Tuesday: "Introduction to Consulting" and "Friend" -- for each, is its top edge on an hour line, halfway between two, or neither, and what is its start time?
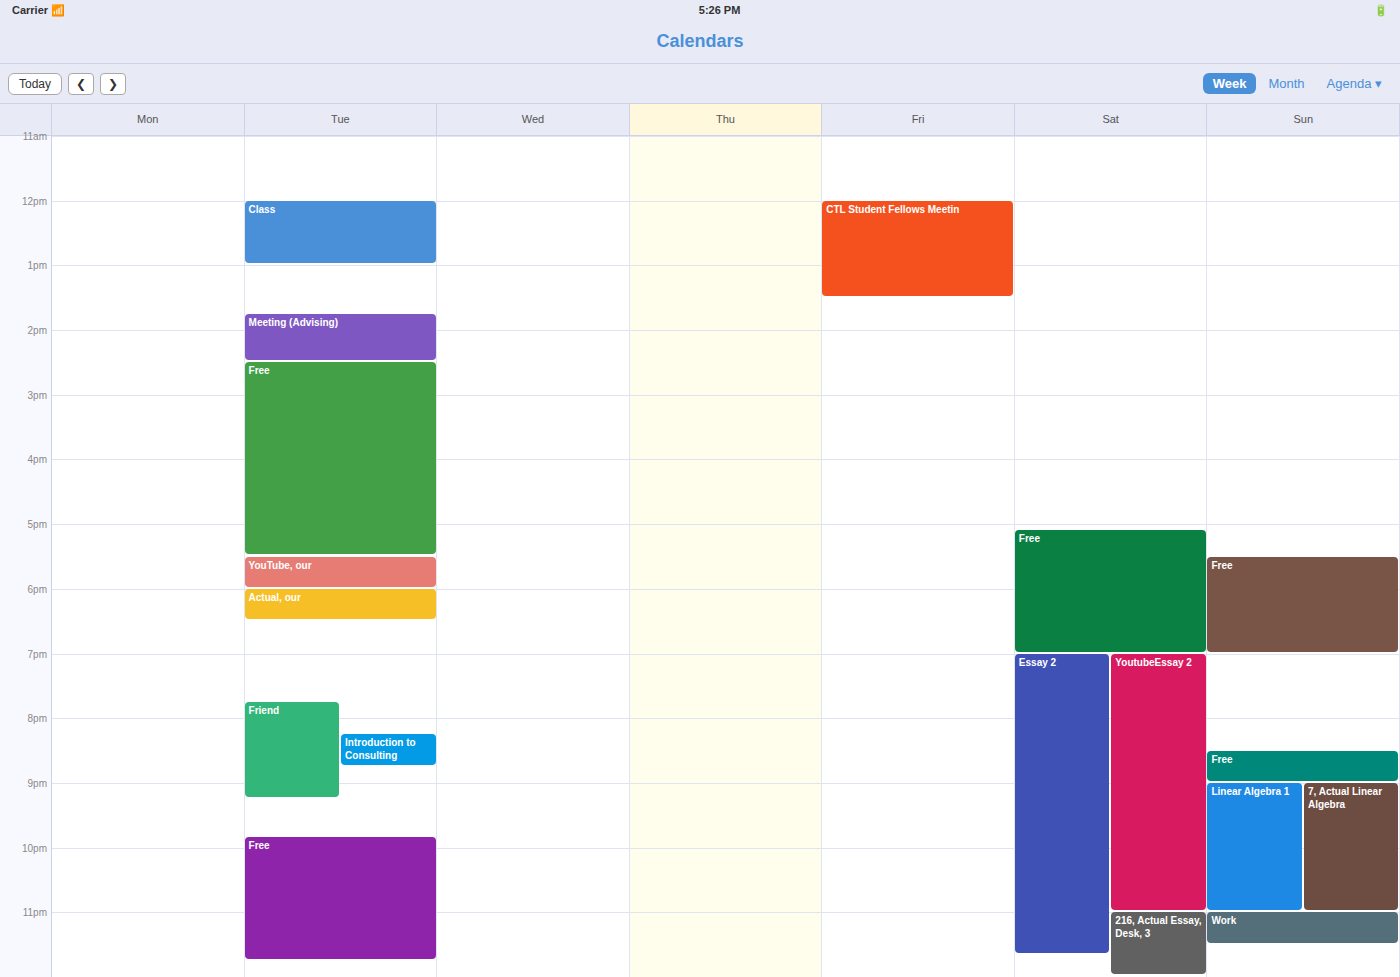
"Introduction to Consulting": 8:15 PM, neither: a quarter of the way from the 8 PM line to the 9 PM line. "Friend": 7:45 PM, neither: three quarters of the way from the 7 PM line to the 8 PM line.